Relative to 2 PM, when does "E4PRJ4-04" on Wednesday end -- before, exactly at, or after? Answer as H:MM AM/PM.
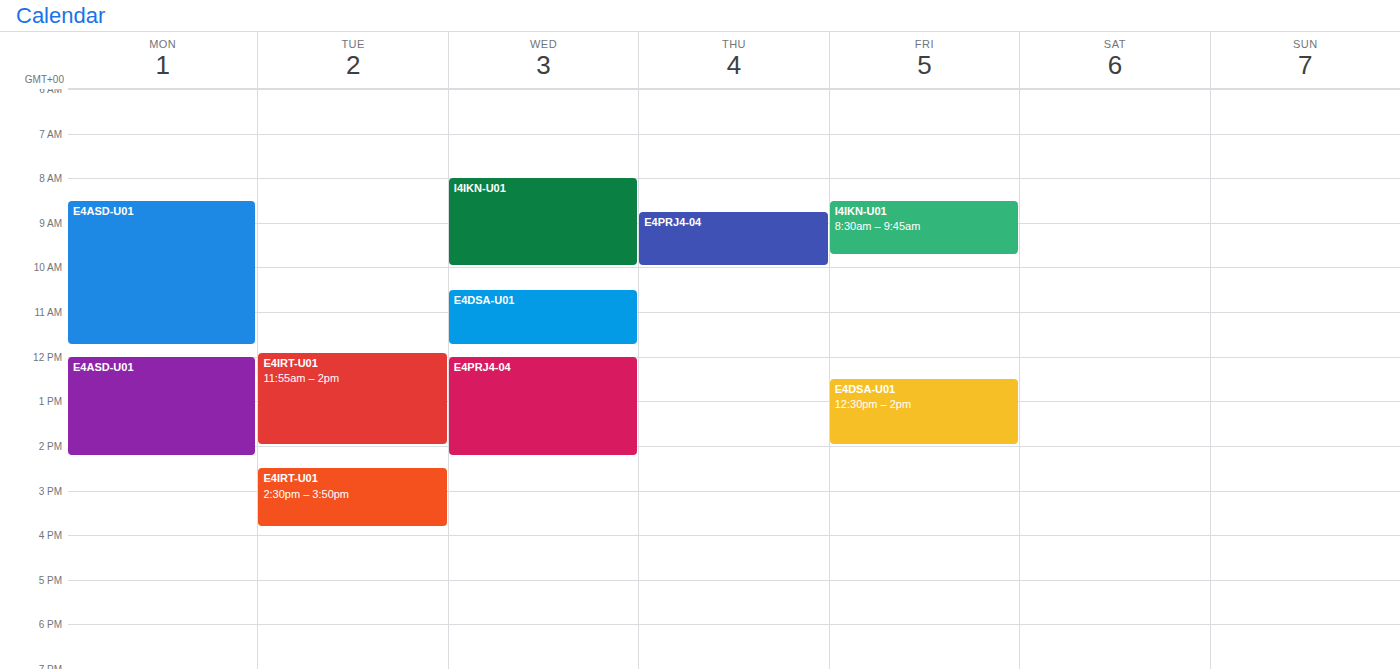
2:15 PM -- after 2 PM, 15 minutes below the 2 PM line.